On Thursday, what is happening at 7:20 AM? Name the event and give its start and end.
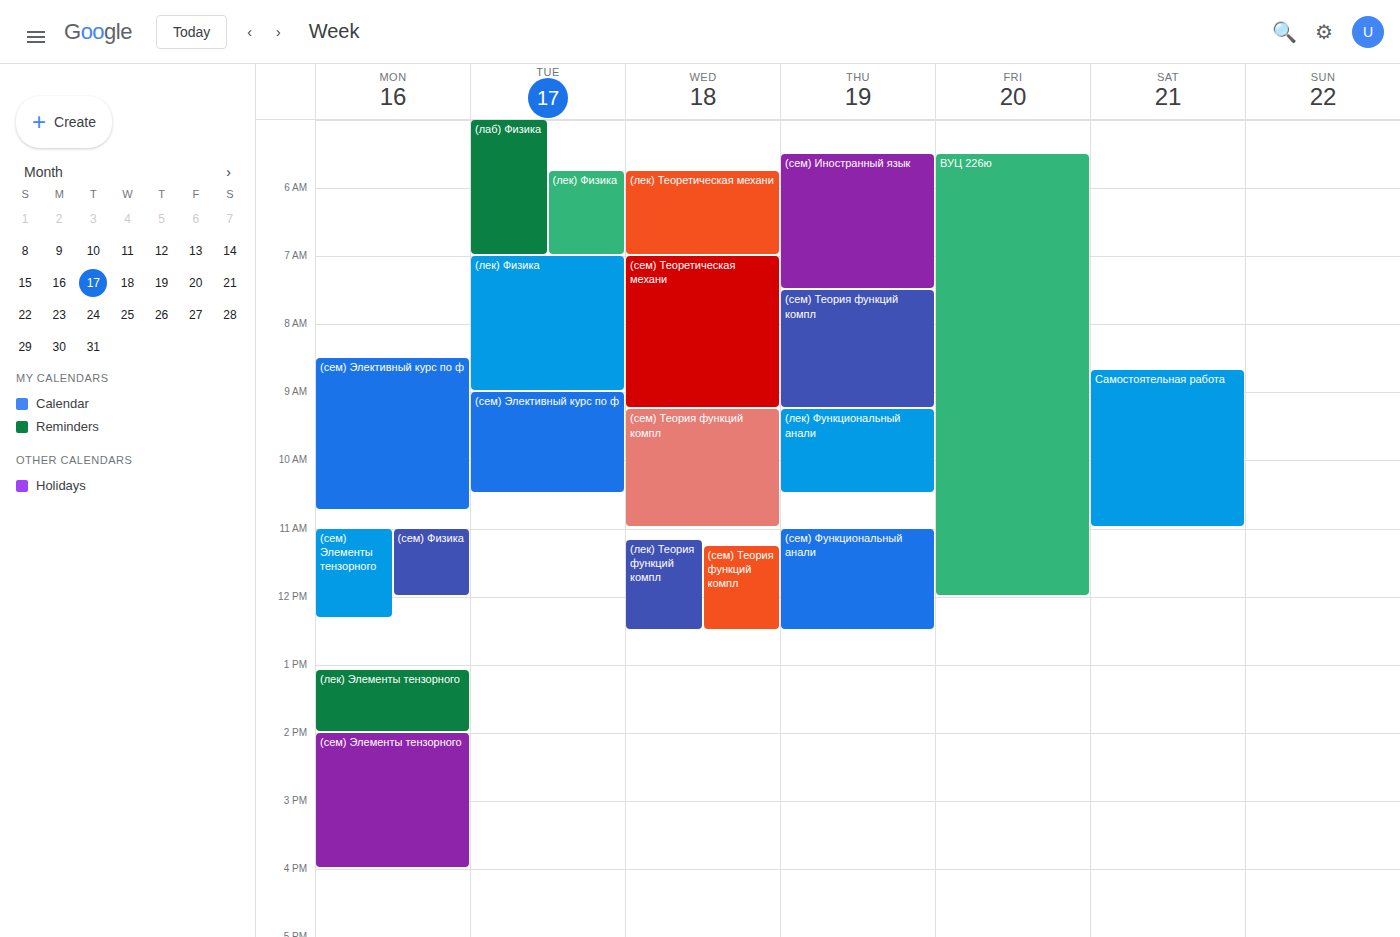
"(сем) Иностранный язык", 5:30 AM to 7:30 AM